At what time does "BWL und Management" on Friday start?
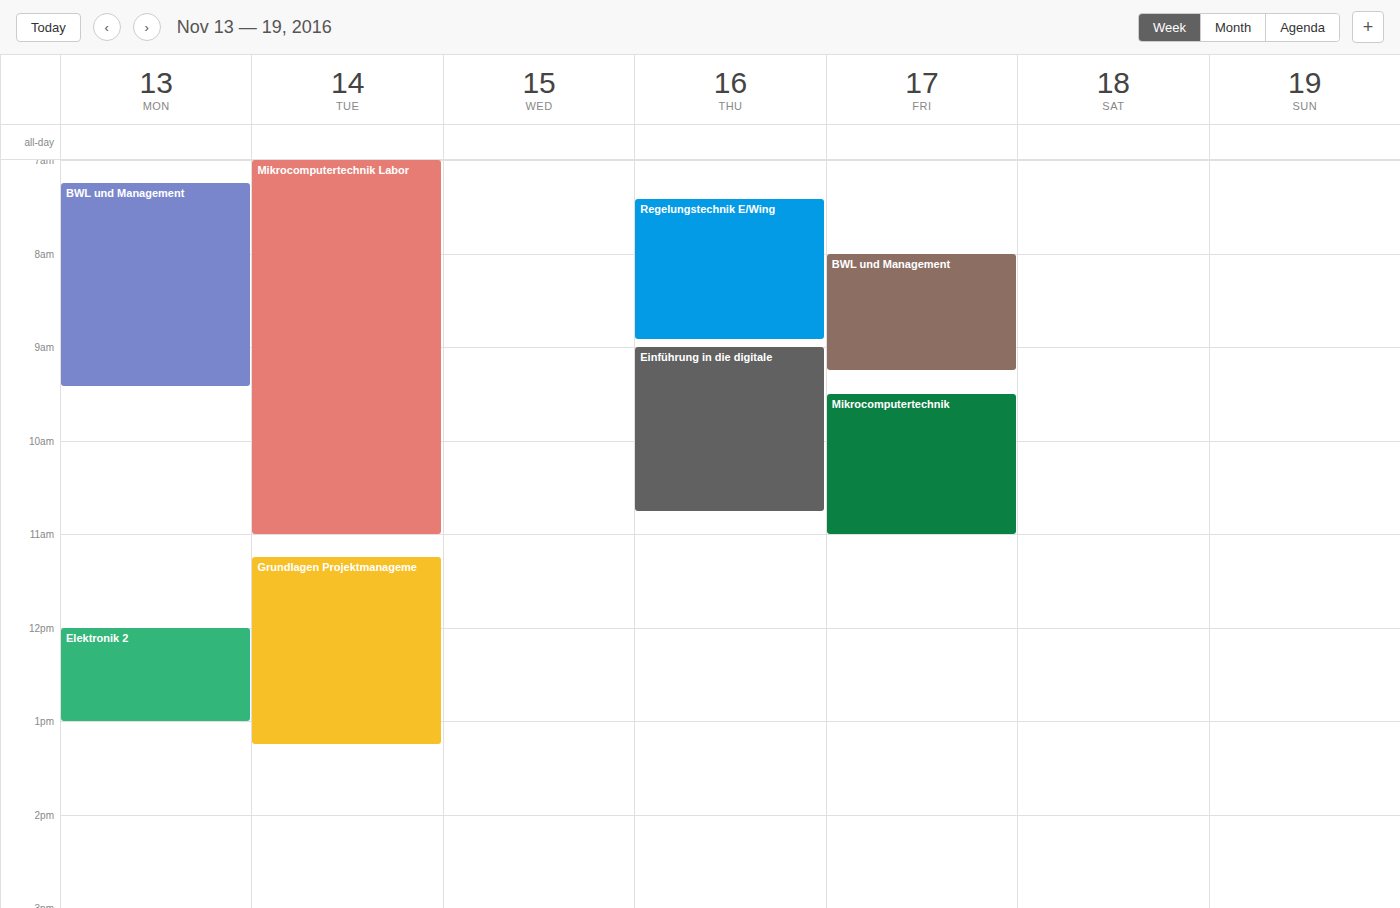
8:00 AM